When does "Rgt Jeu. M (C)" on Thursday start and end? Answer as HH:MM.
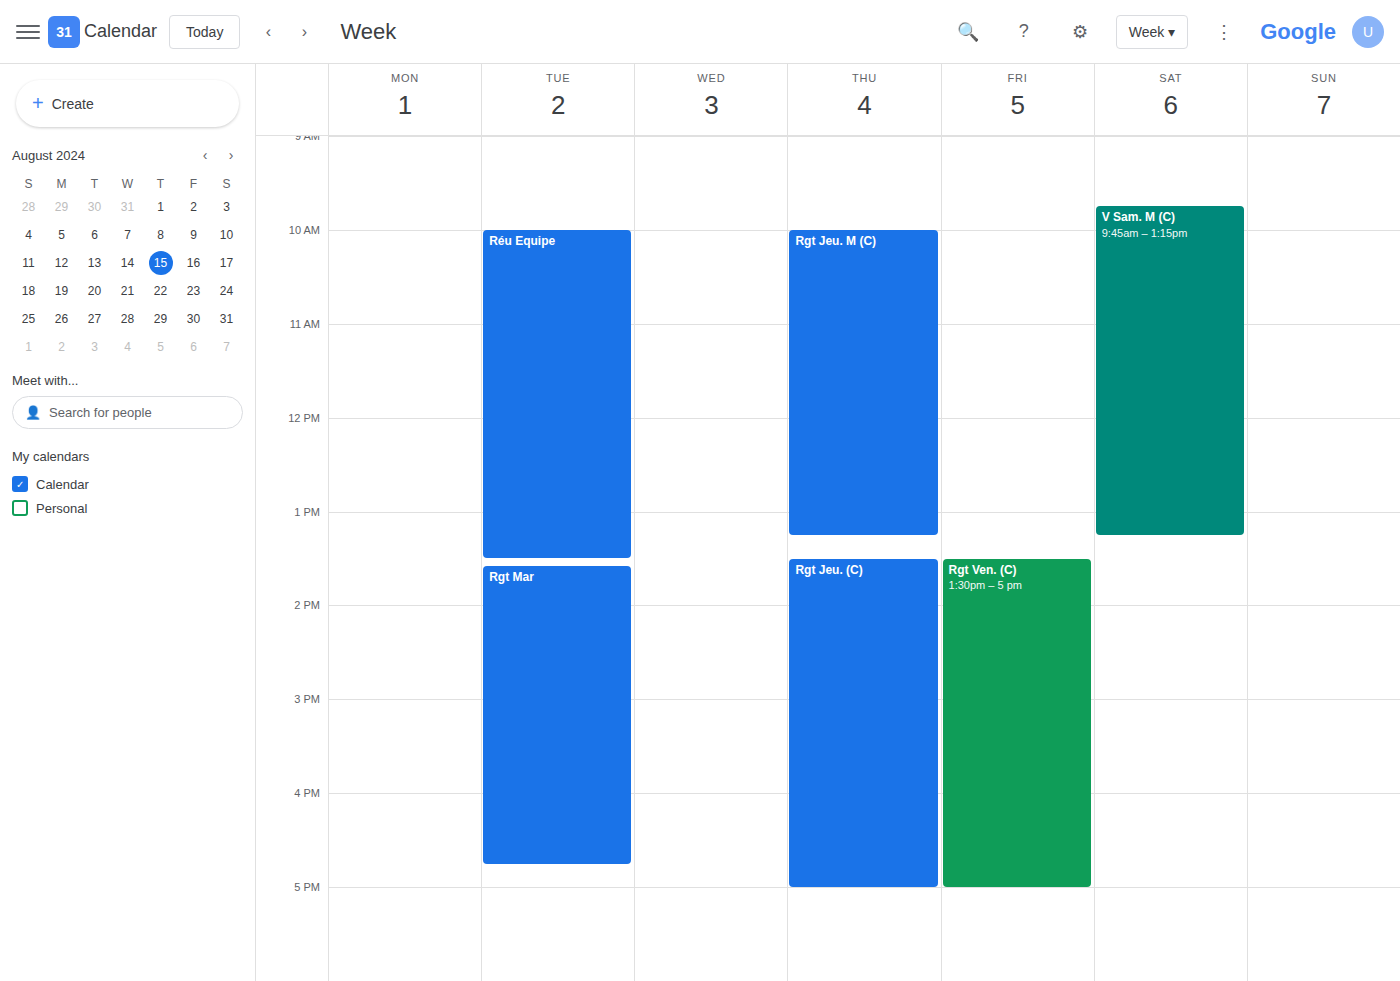
10:00 to 13:15